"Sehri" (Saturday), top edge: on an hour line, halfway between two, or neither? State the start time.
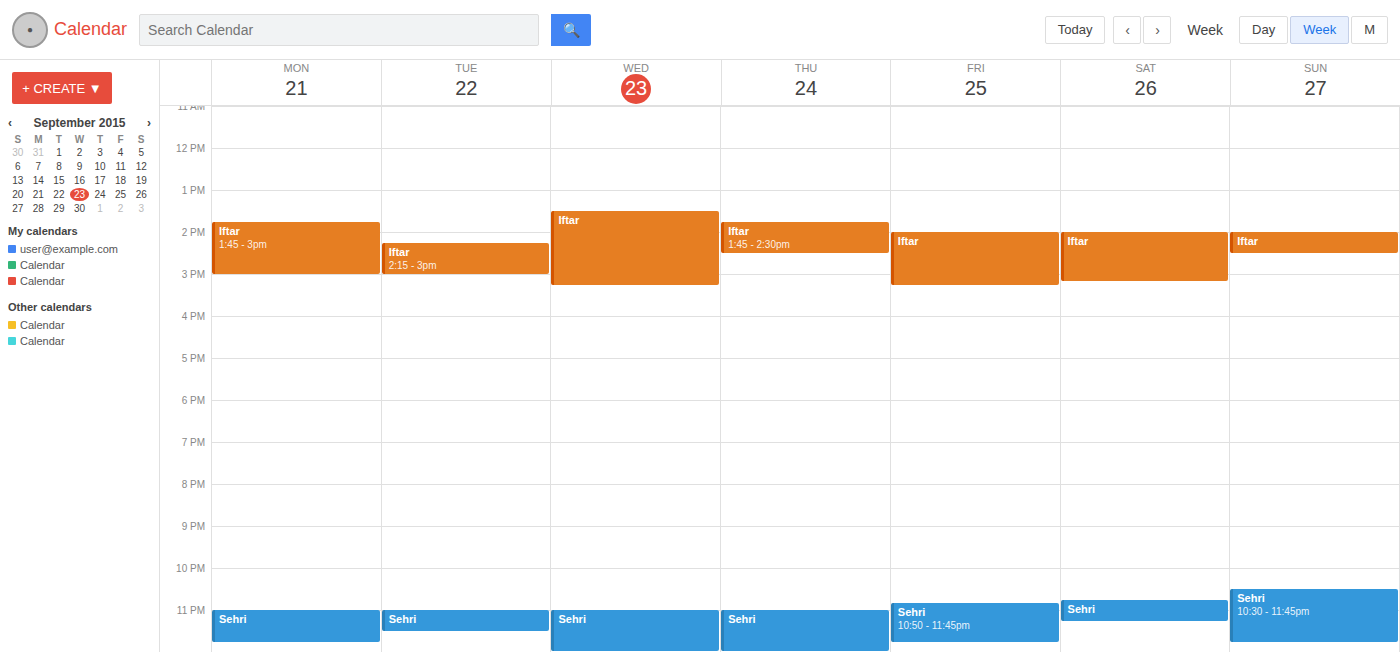
10:45 PM -- neither: three quarters of the way from the 10 PM line to the 11 PM line.